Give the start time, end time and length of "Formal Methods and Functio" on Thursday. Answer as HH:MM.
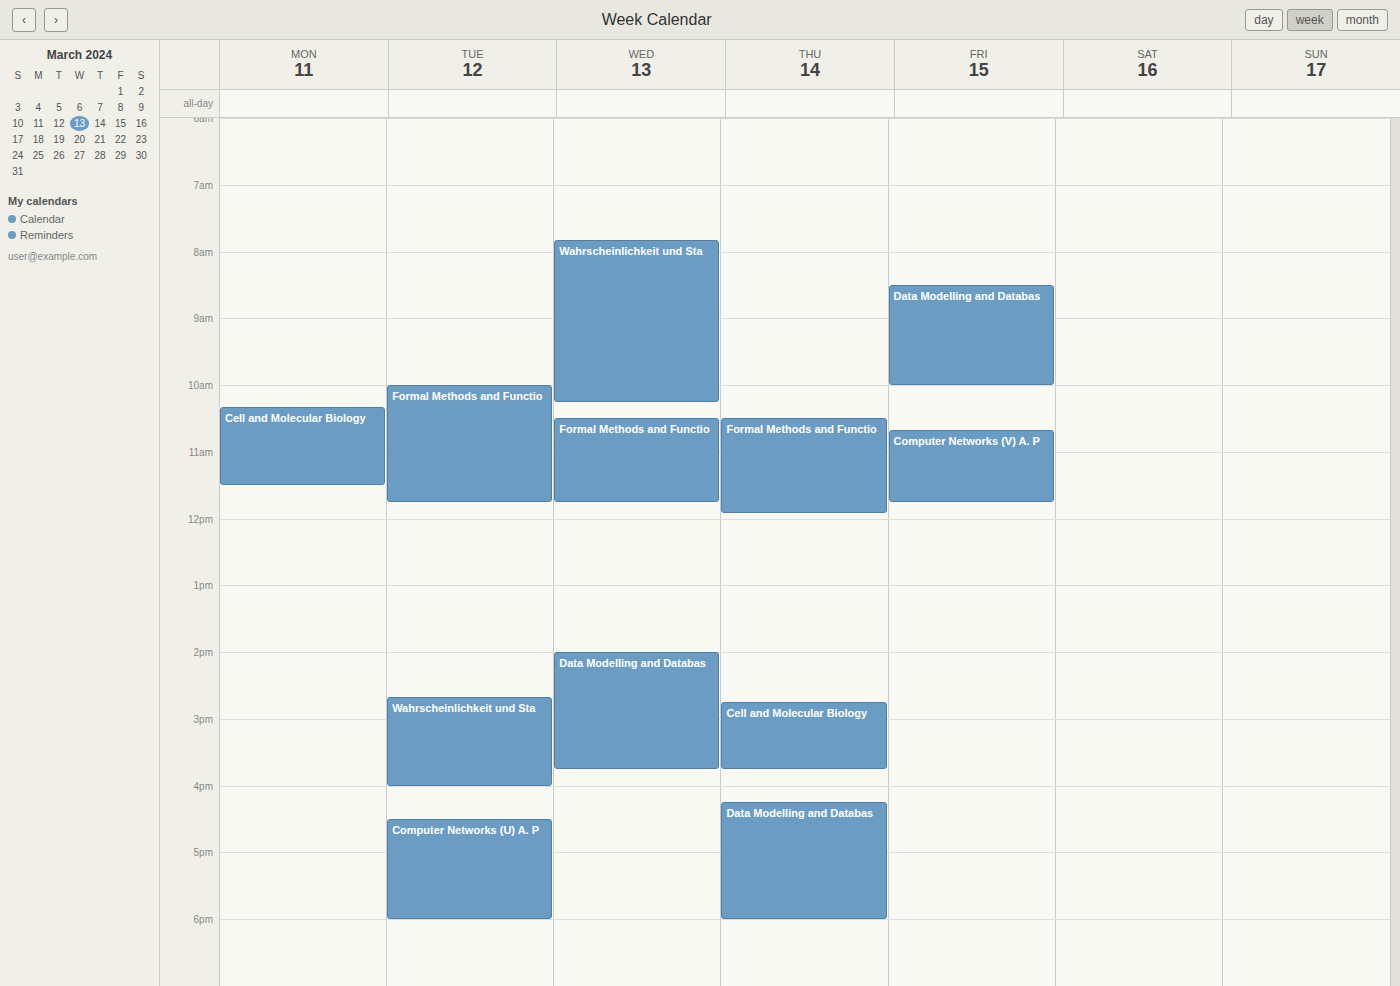
10:30 to 11:55, 1 hour 25 minutes